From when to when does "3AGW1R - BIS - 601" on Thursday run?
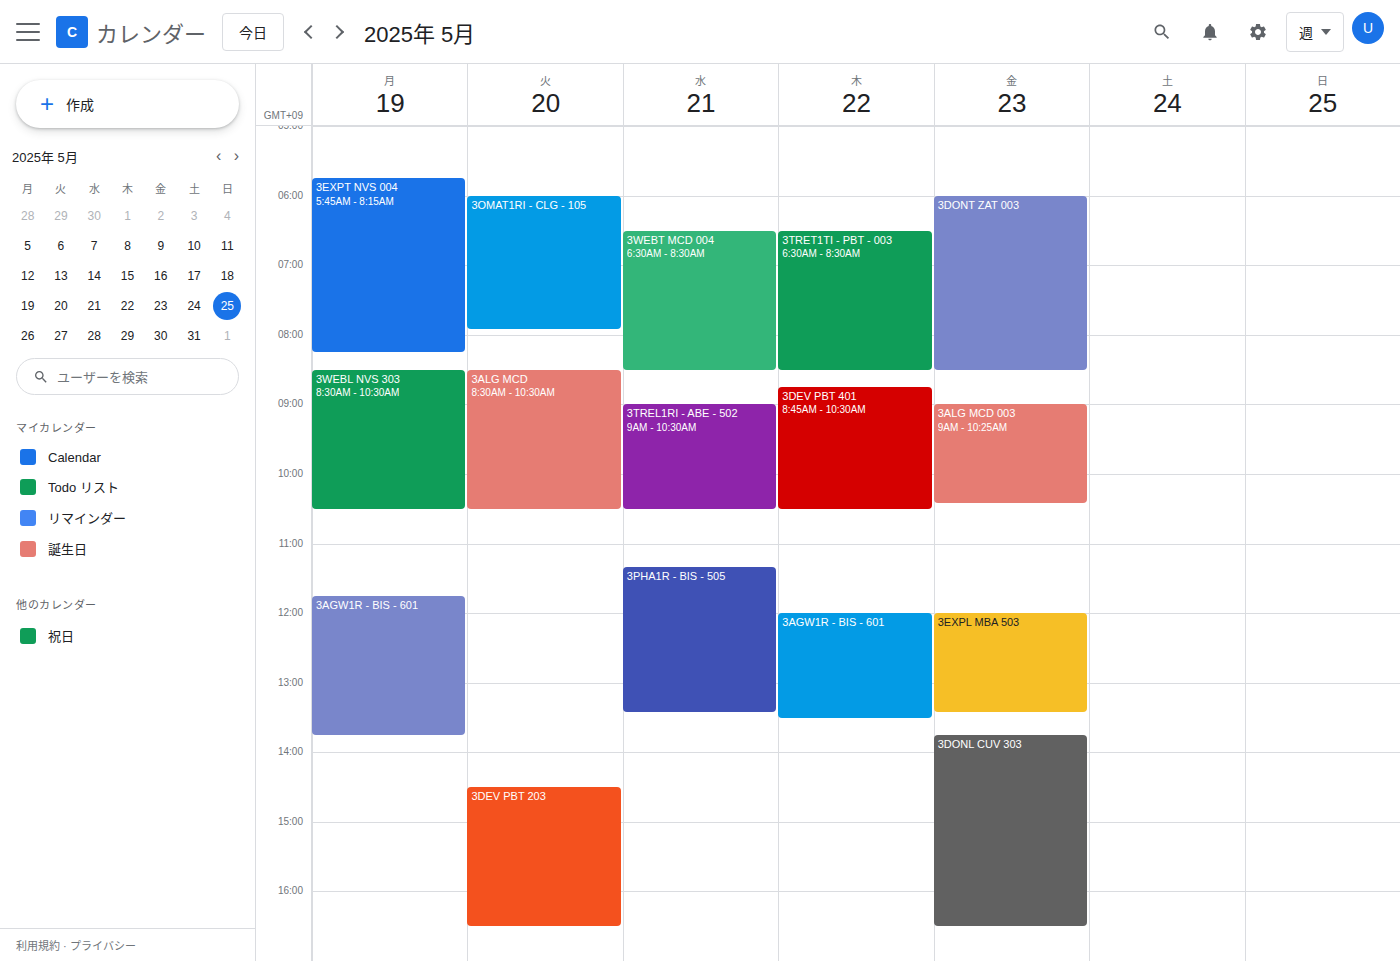
12:00 PM to 1:30 PM